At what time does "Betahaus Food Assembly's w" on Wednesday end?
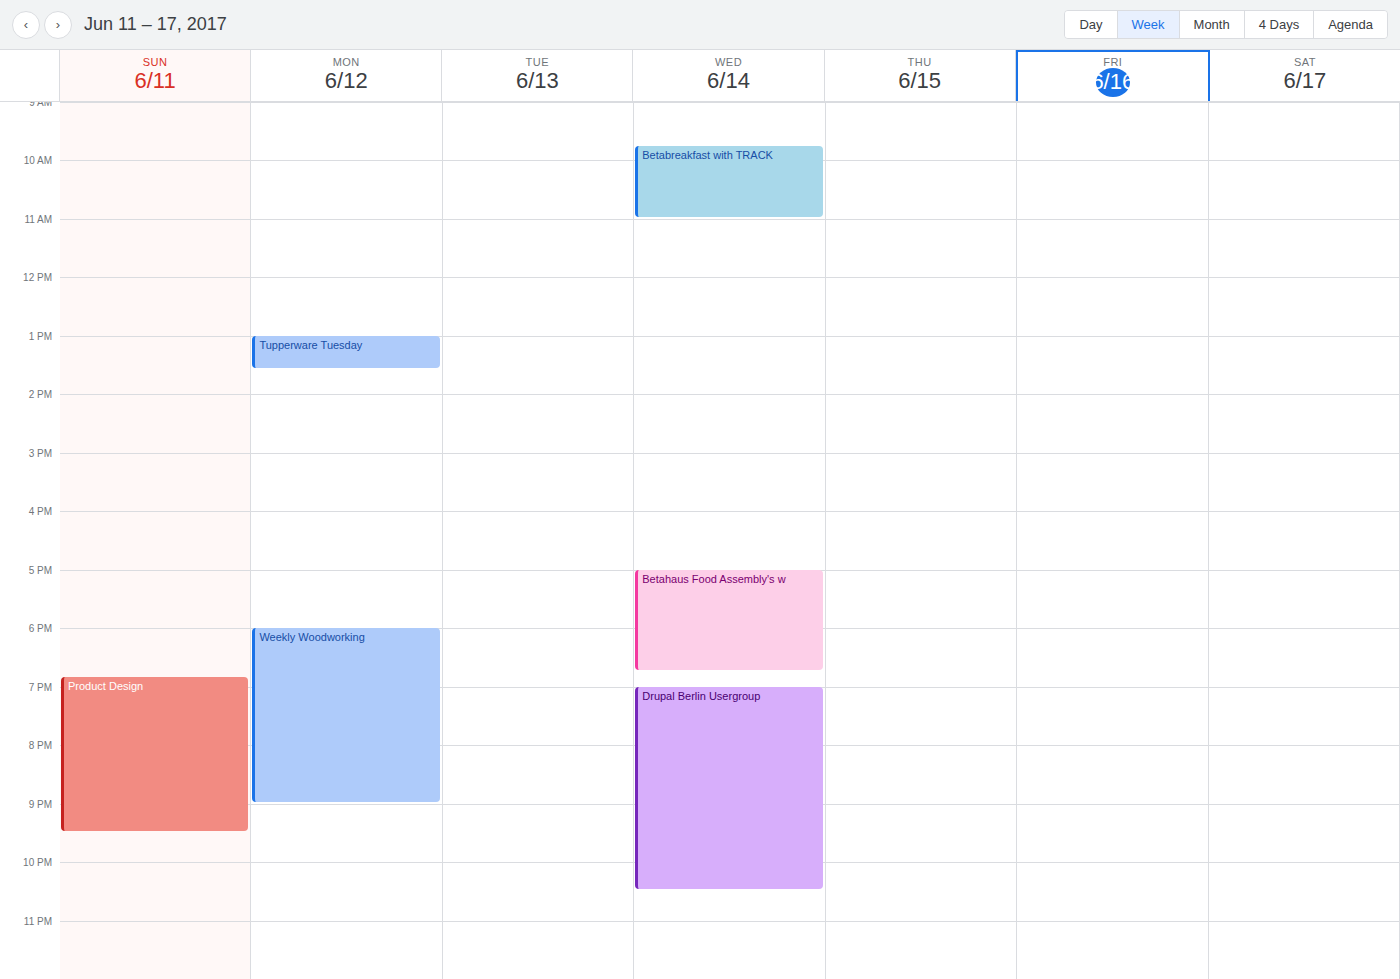
18:45